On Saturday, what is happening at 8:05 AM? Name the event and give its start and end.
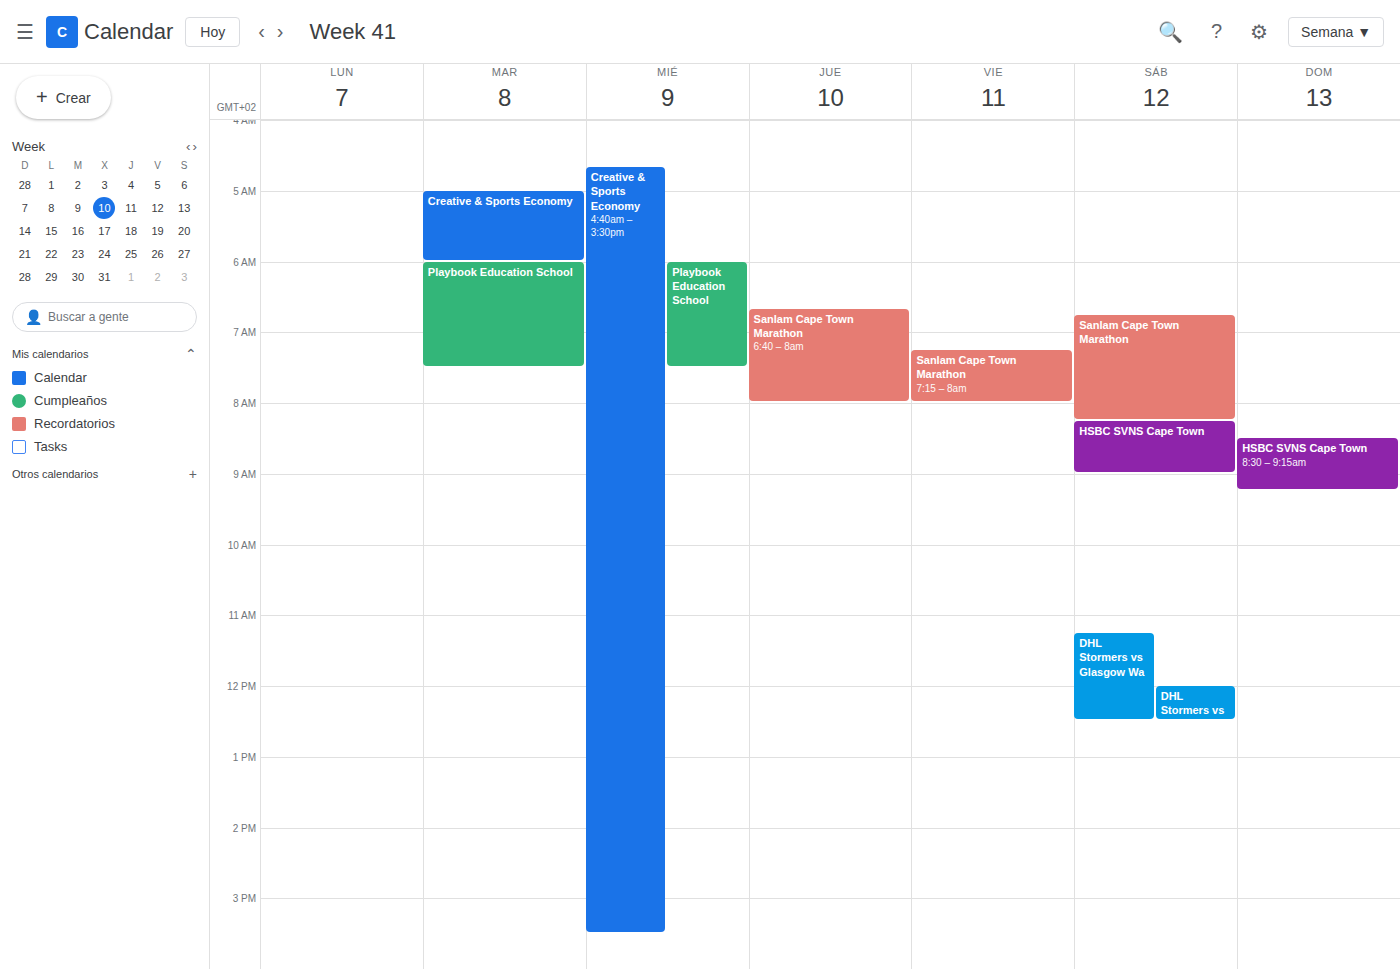
"Sanlam Cape Town Marathon", 6:45 AM to 8:15 AM